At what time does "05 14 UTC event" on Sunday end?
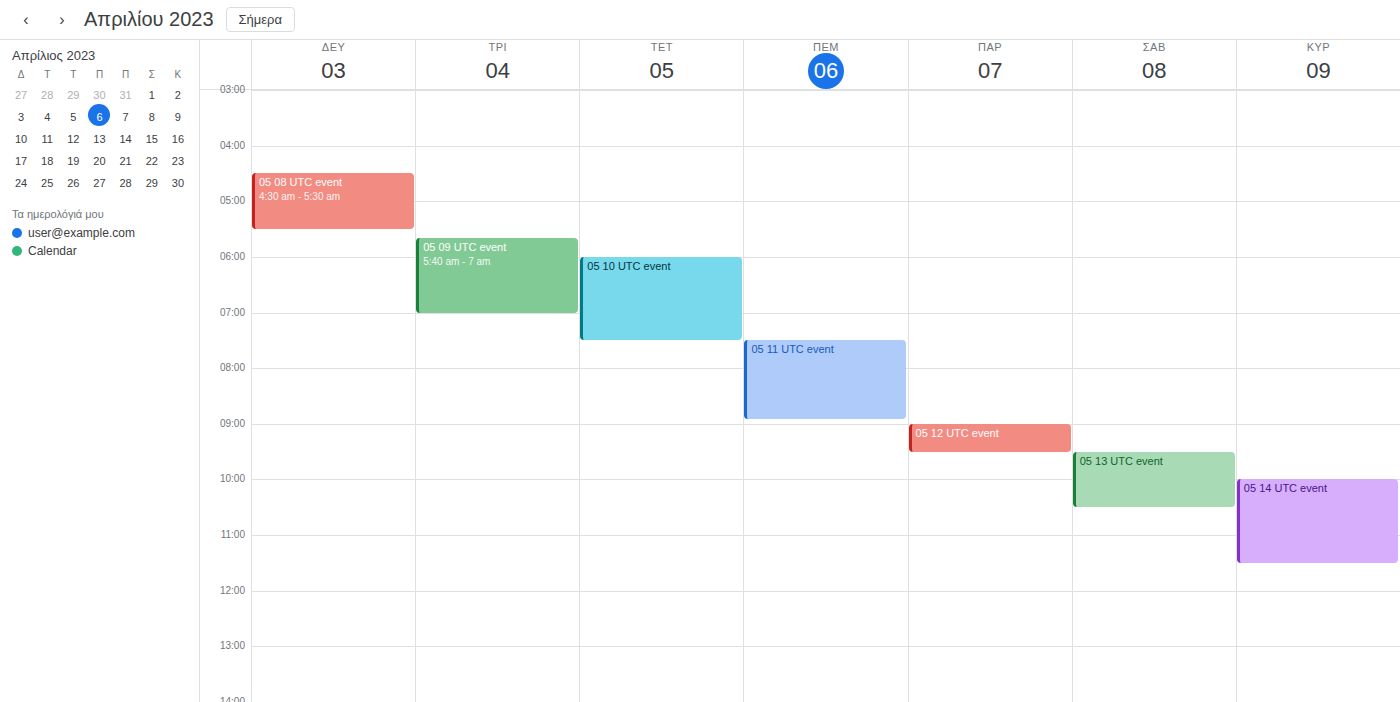
11:30 AM